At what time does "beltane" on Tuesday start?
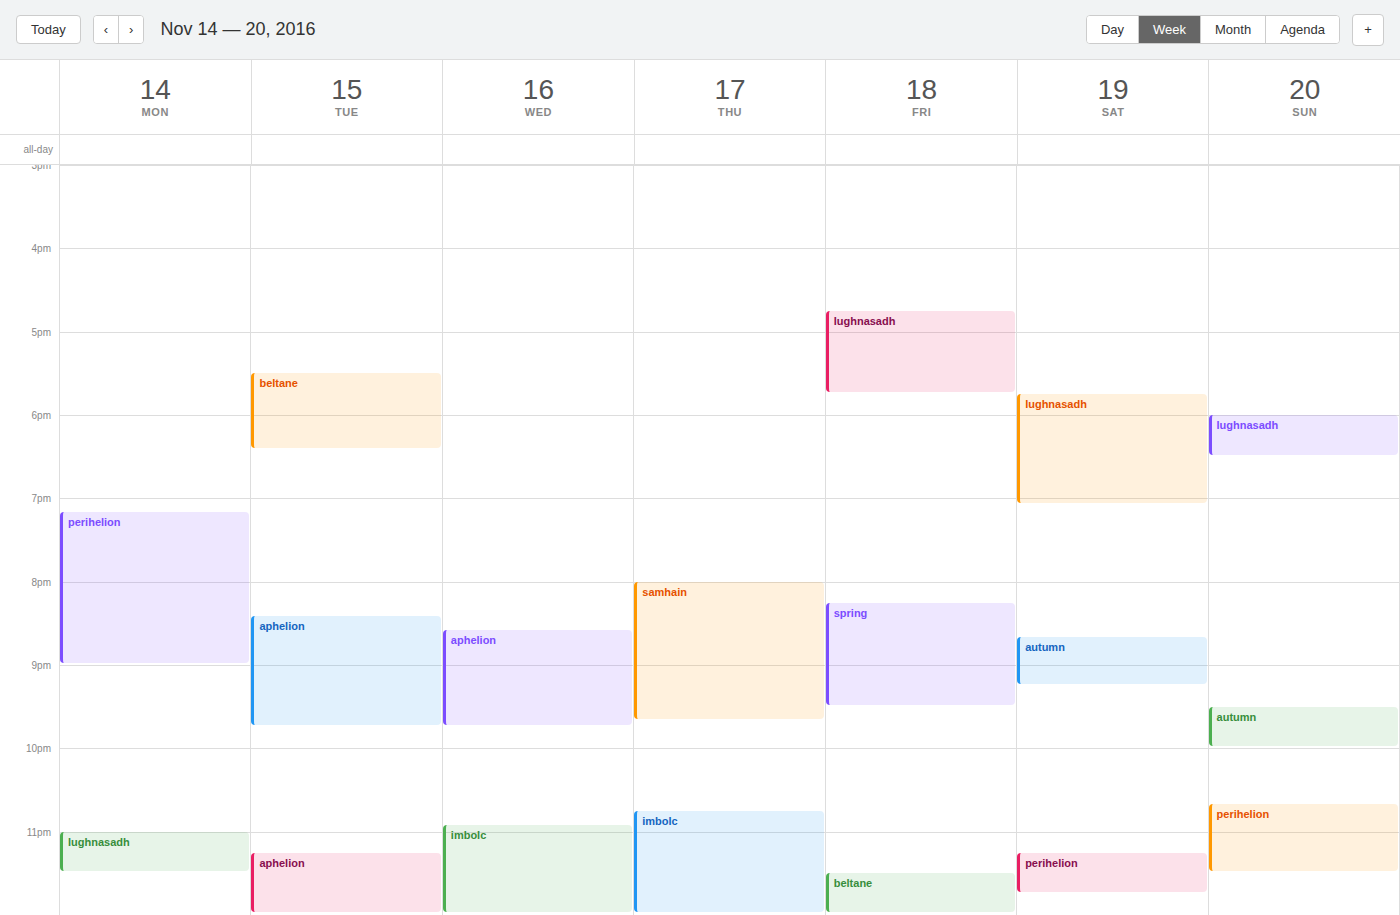
17:30